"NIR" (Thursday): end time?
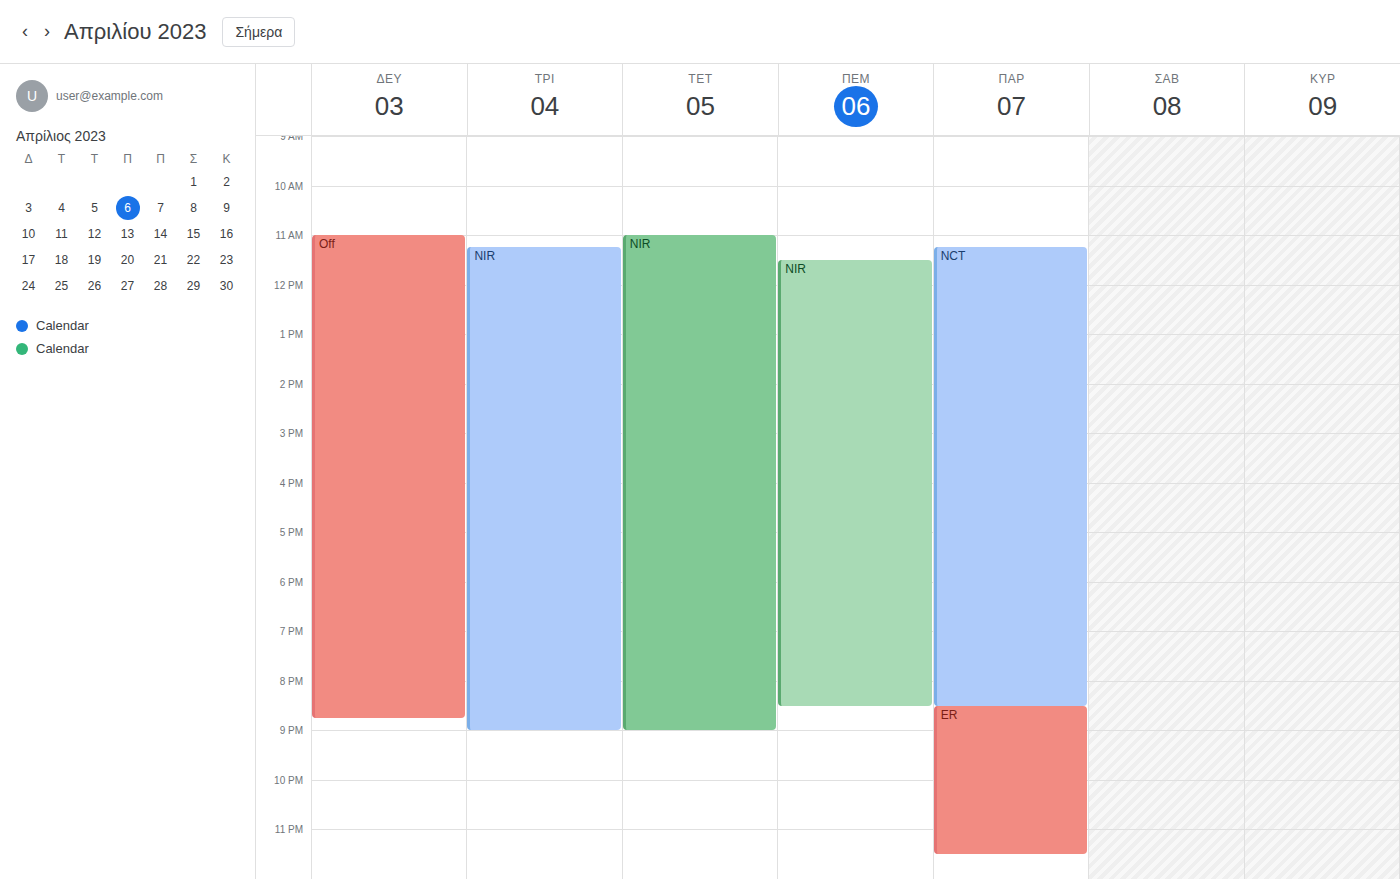
8:30 PM